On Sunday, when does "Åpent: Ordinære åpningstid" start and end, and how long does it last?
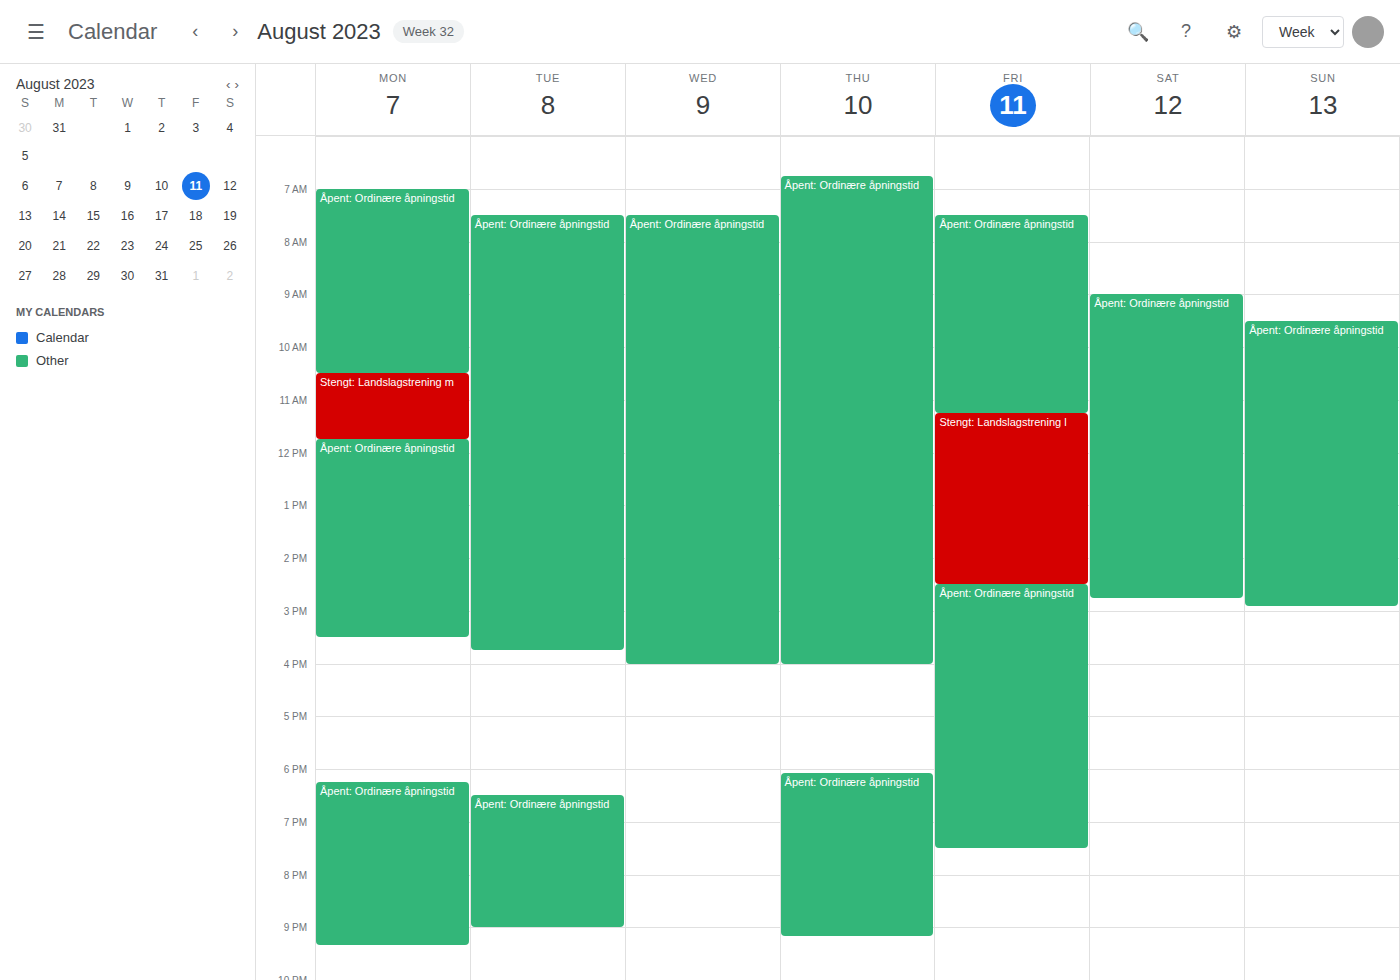
9:30 AM to 2:55 PM, 5 hours 25 minutes